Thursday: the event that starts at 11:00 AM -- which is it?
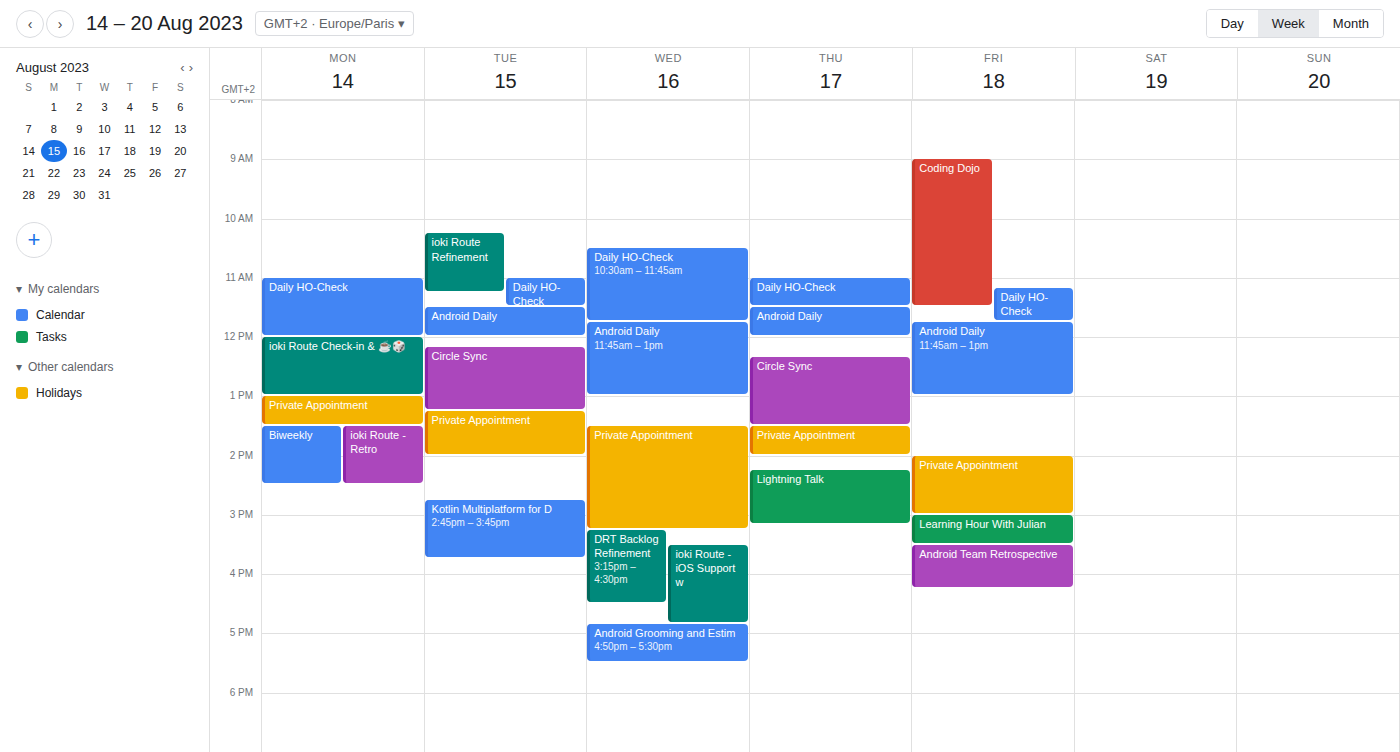
"Daily HO-Check"